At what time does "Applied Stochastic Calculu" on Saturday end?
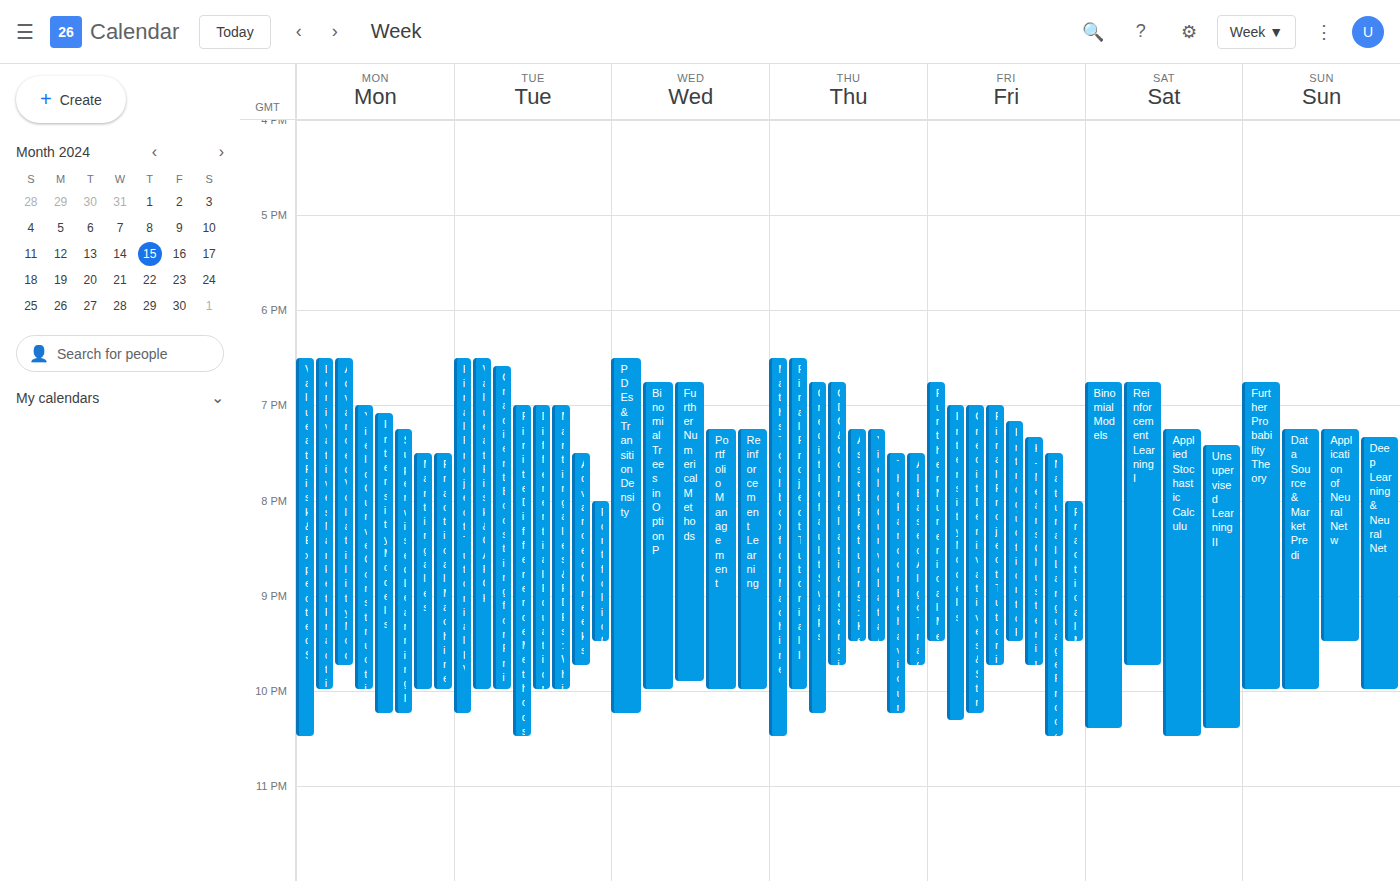
10:30 PM